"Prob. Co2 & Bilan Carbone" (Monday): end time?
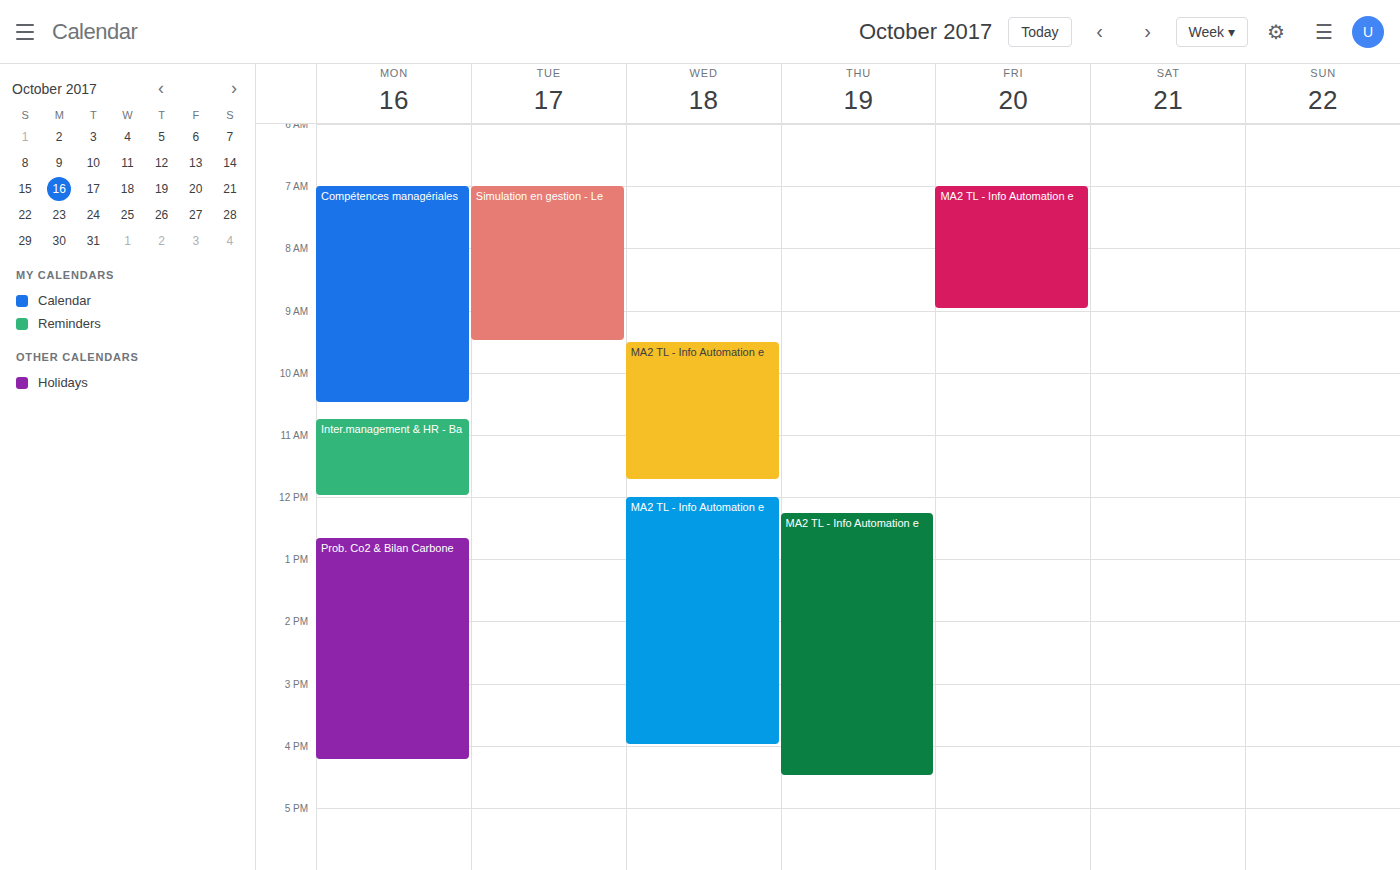
16:15